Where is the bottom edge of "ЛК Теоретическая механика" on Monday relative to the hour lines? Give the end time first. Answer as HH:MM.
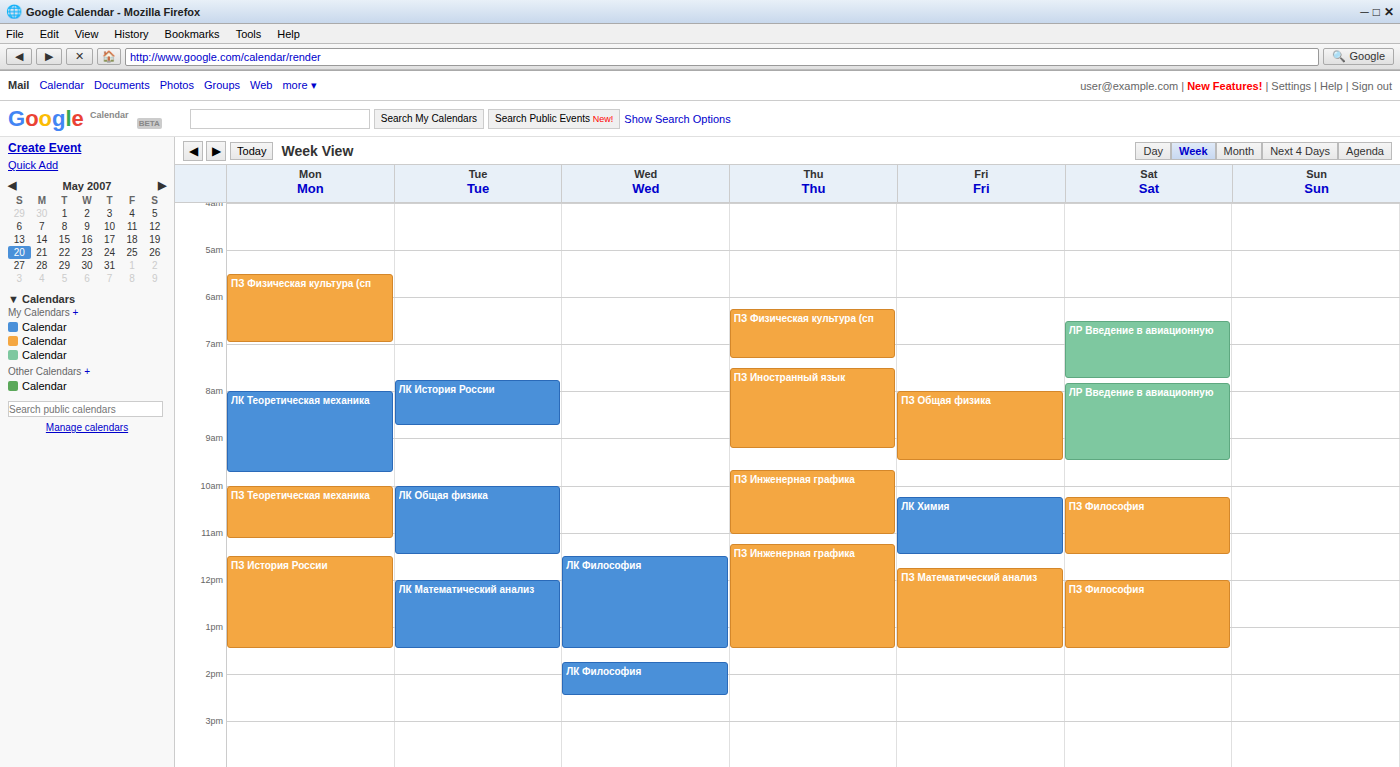
09:45 -- neither: three quarters of the way from the 09:00 line to the 10:00 line.